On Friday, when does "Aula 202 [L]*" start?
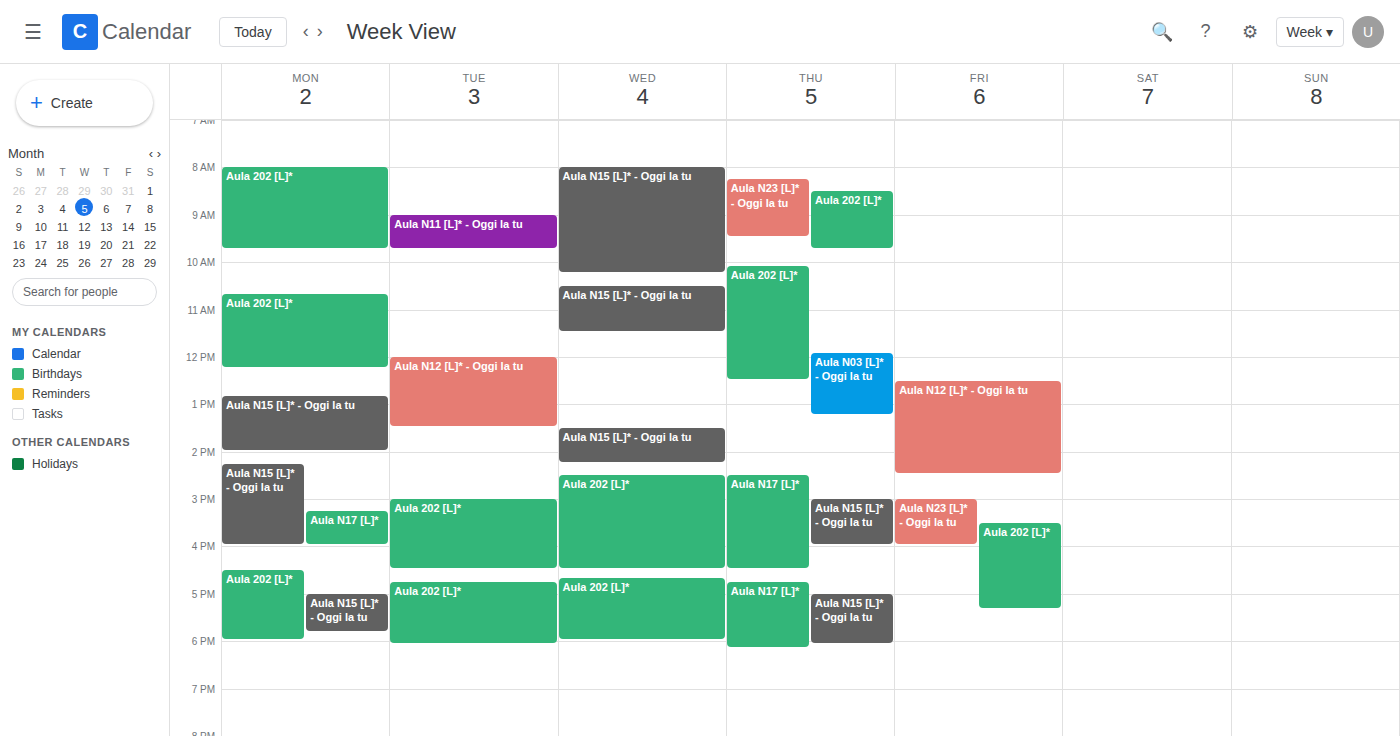
3:30 PM